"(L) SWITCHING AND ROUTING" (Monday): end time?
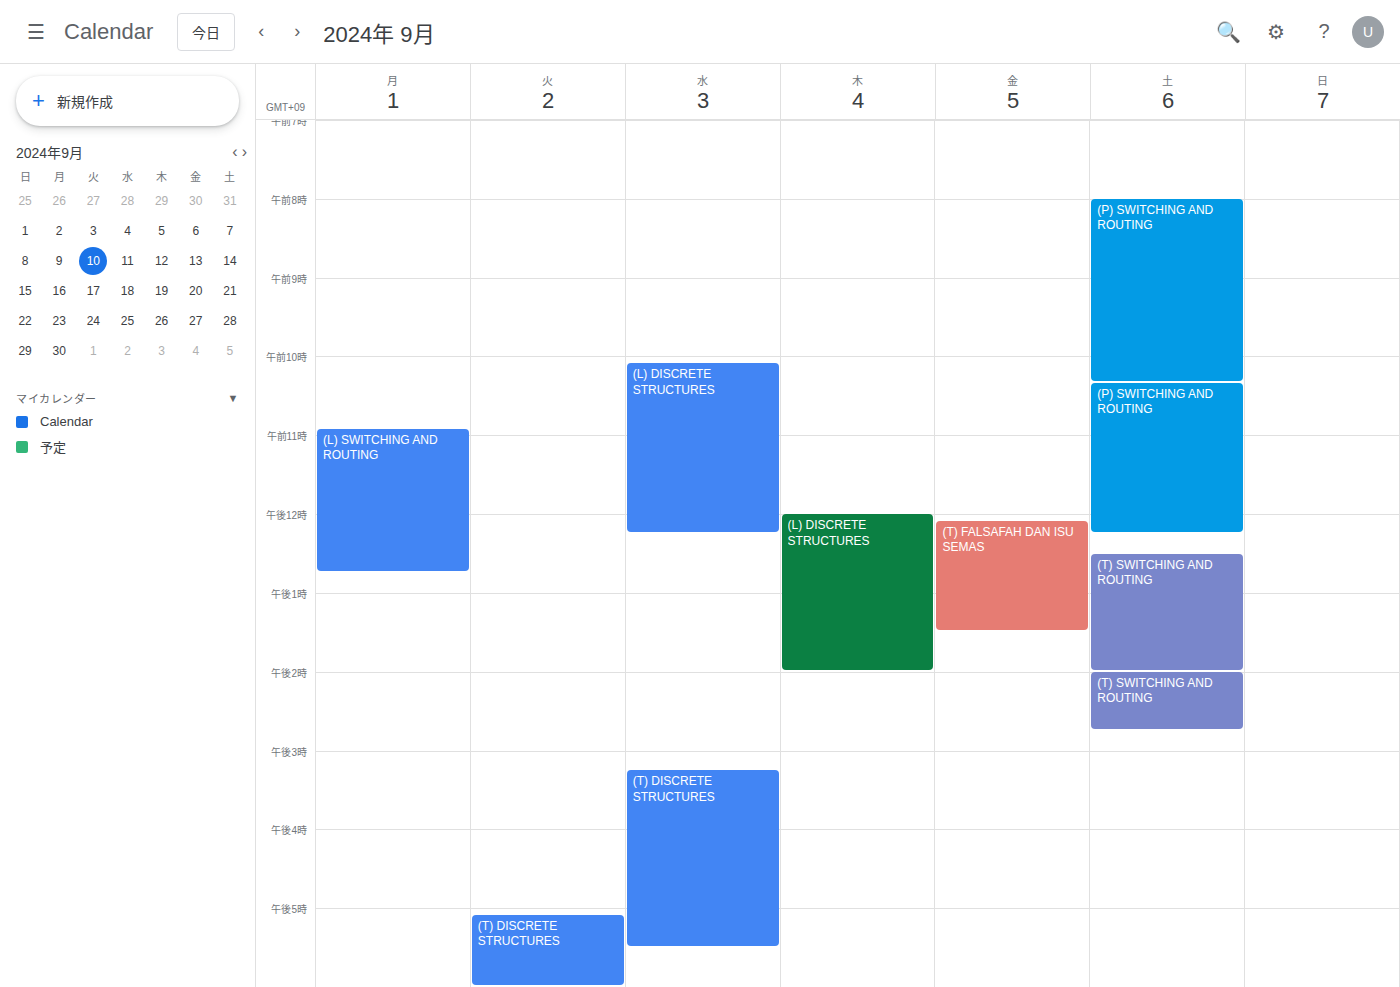
12:45